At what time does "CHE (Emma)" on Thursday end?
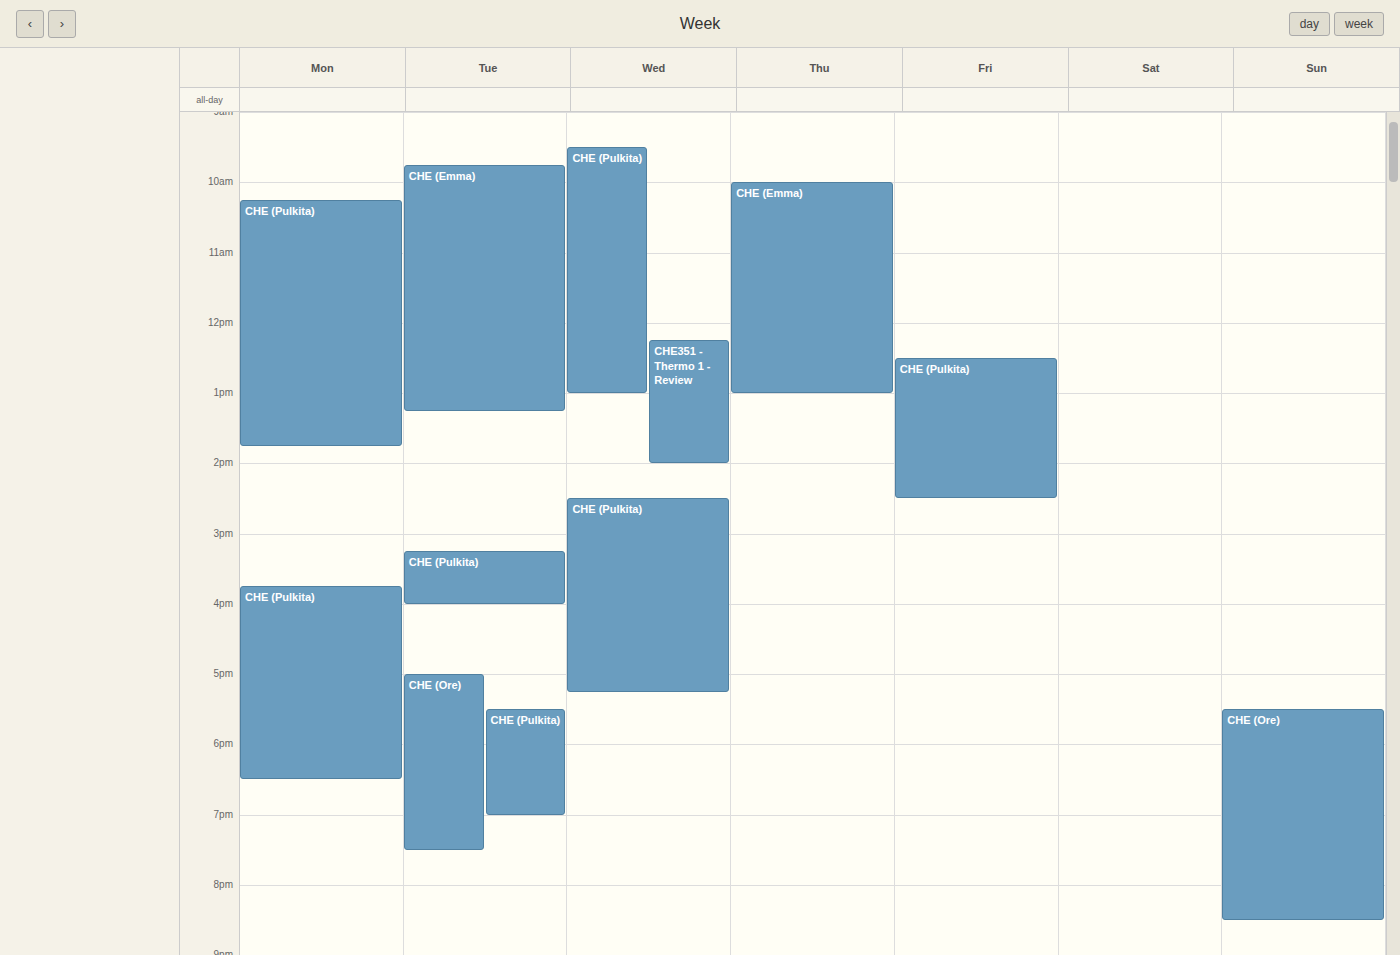
13:00